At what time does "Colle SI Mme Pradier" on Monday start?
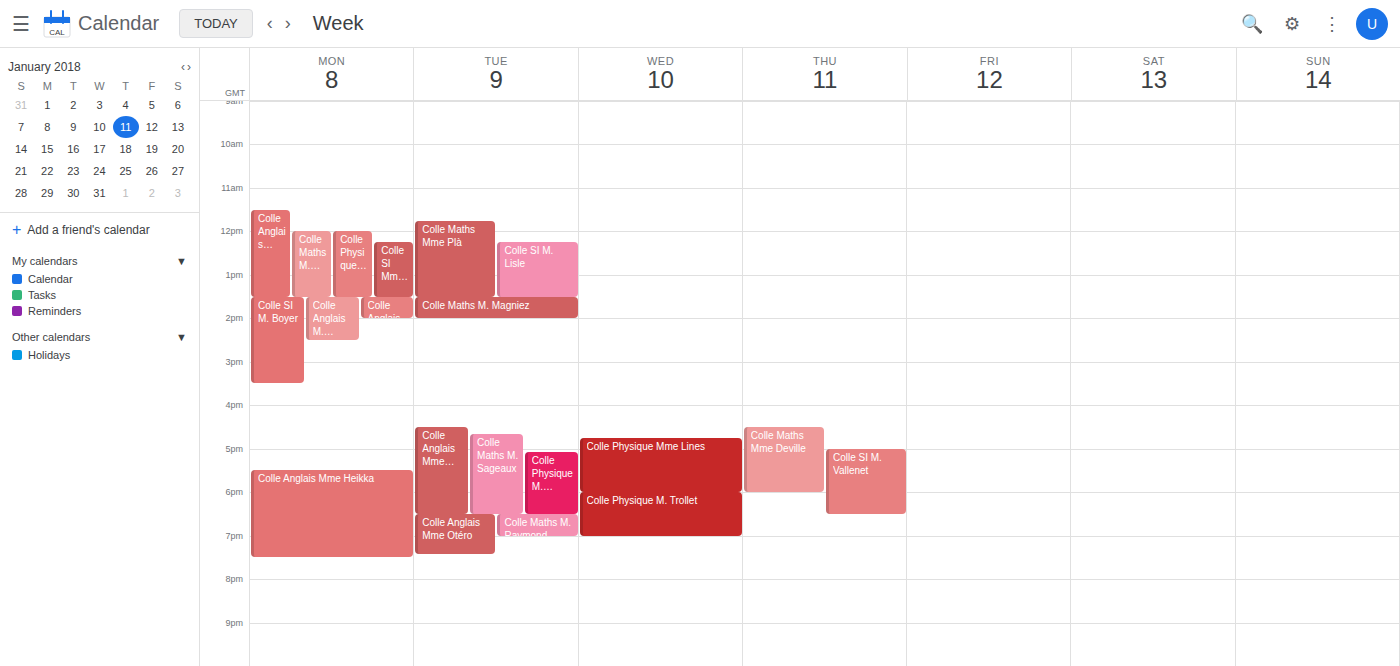
12:15 PM